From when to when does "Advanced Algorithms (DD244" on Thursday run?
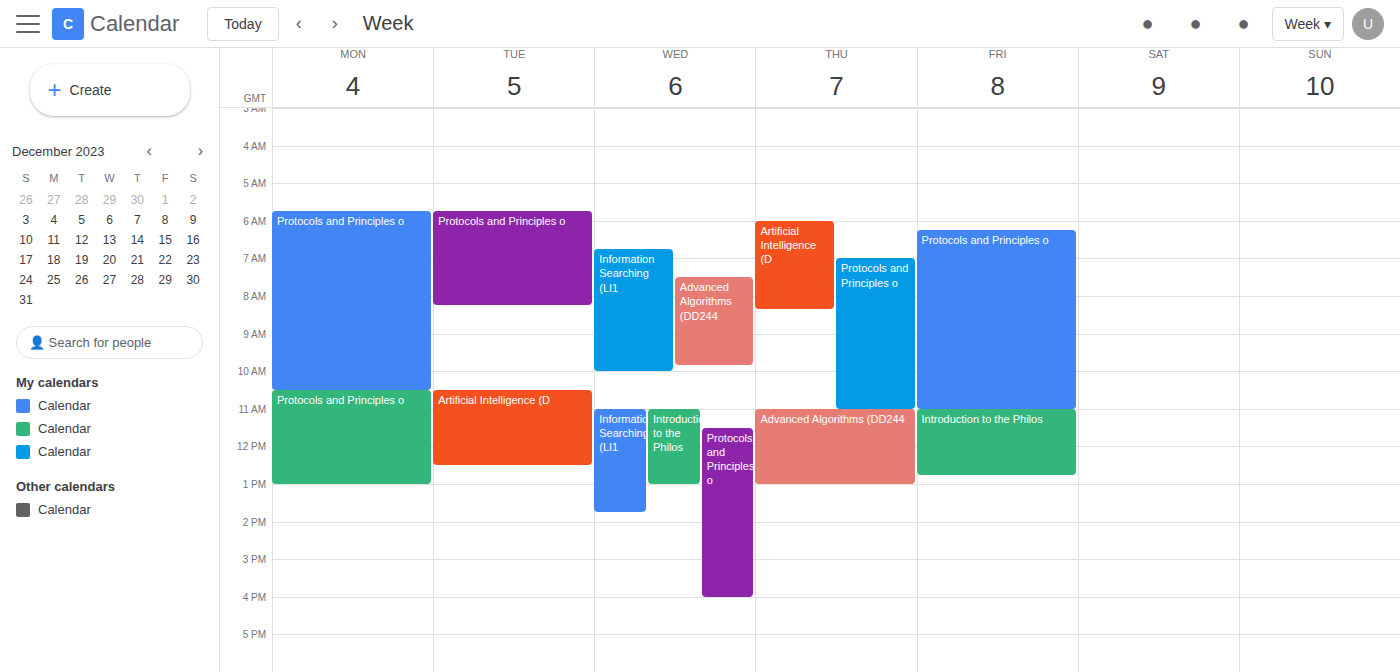
11:00 AM to 1:00 PM